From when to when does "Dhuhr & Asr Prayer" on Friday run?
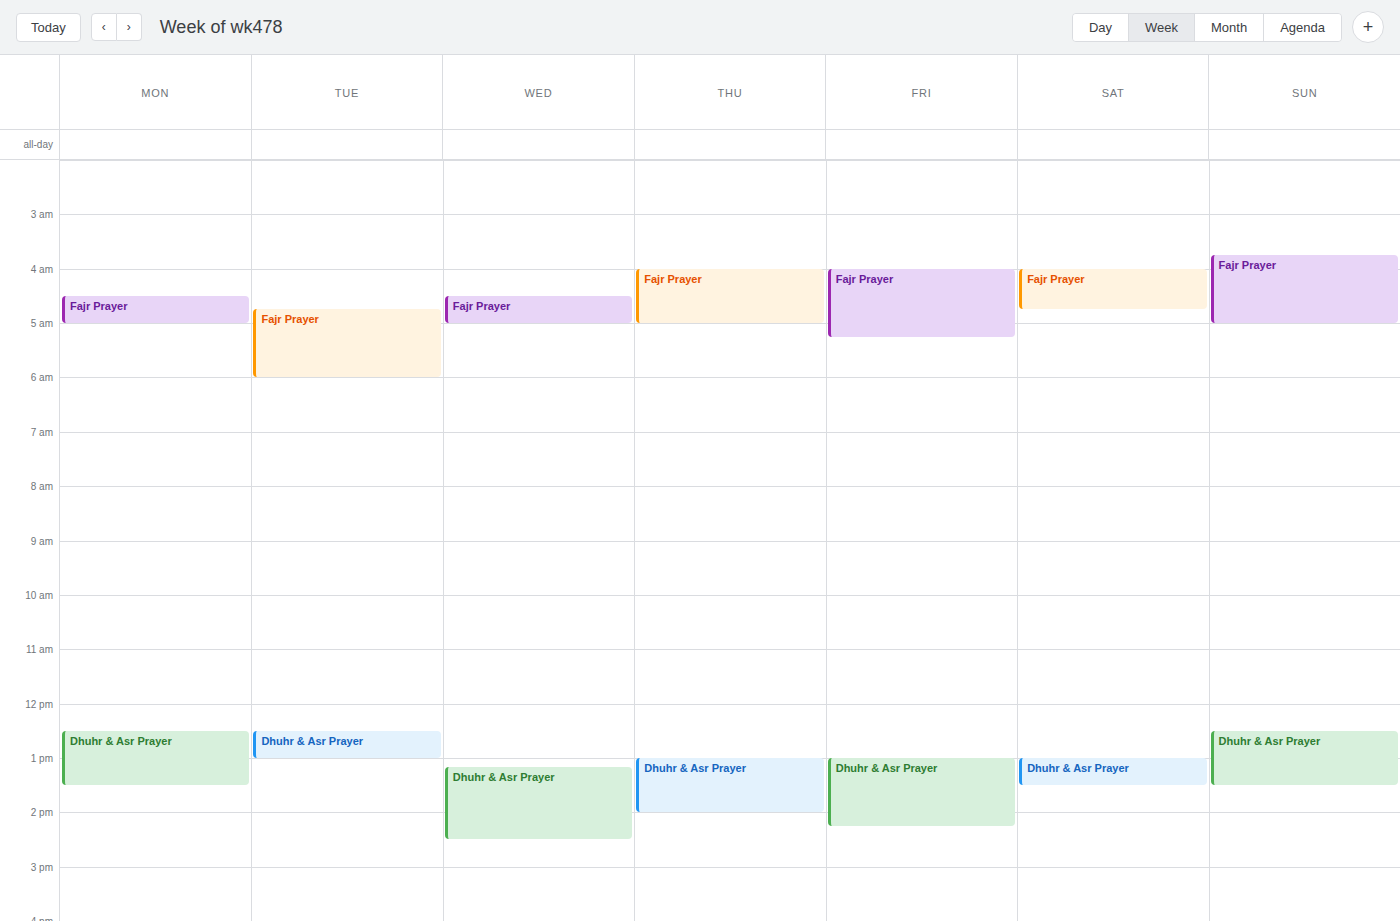
13:00 to 14:15